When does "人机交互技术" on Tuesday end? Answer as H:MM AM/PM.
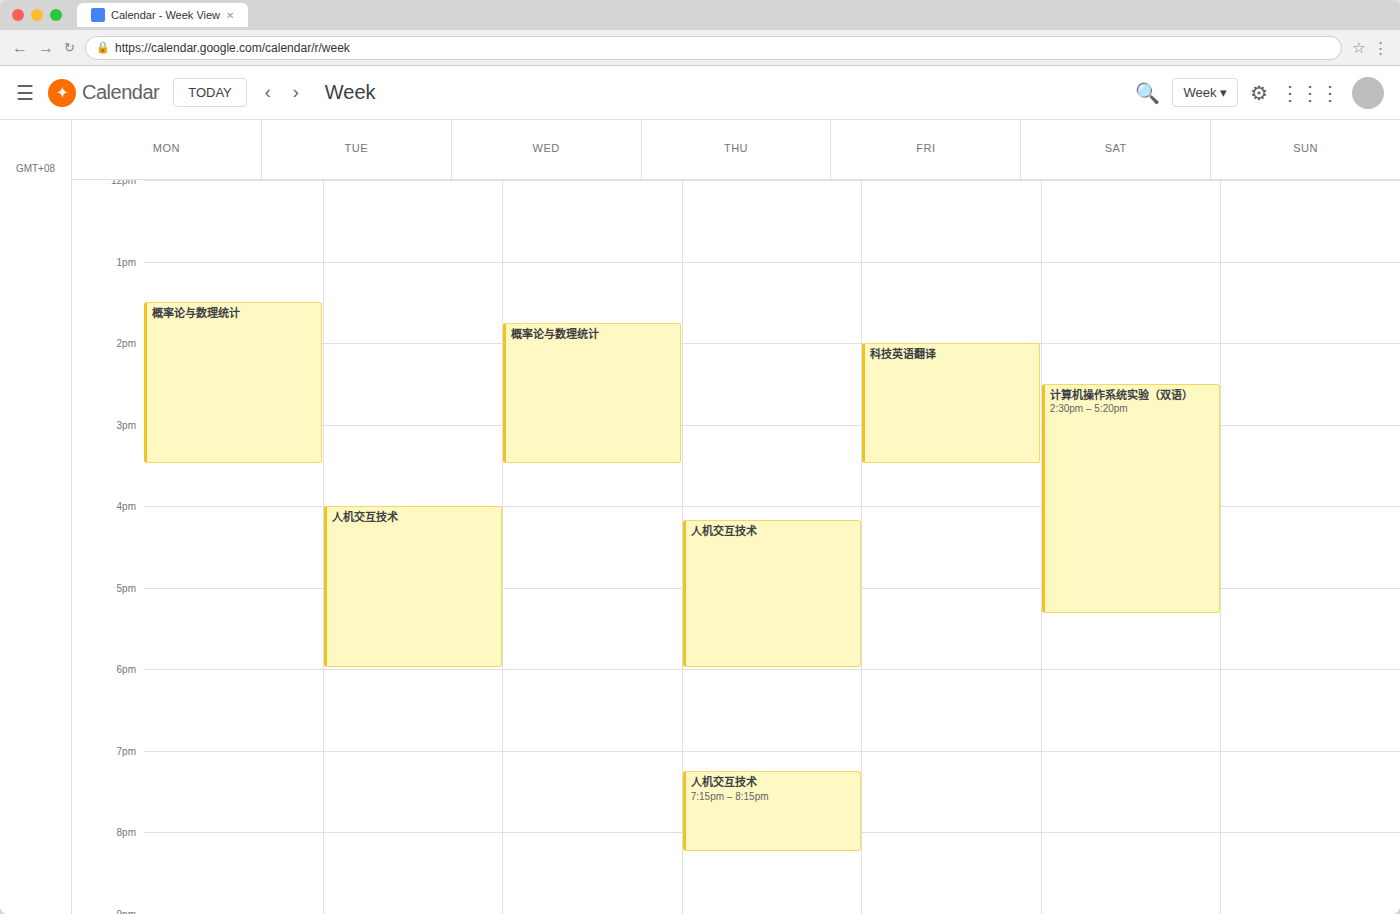
6:00 PM